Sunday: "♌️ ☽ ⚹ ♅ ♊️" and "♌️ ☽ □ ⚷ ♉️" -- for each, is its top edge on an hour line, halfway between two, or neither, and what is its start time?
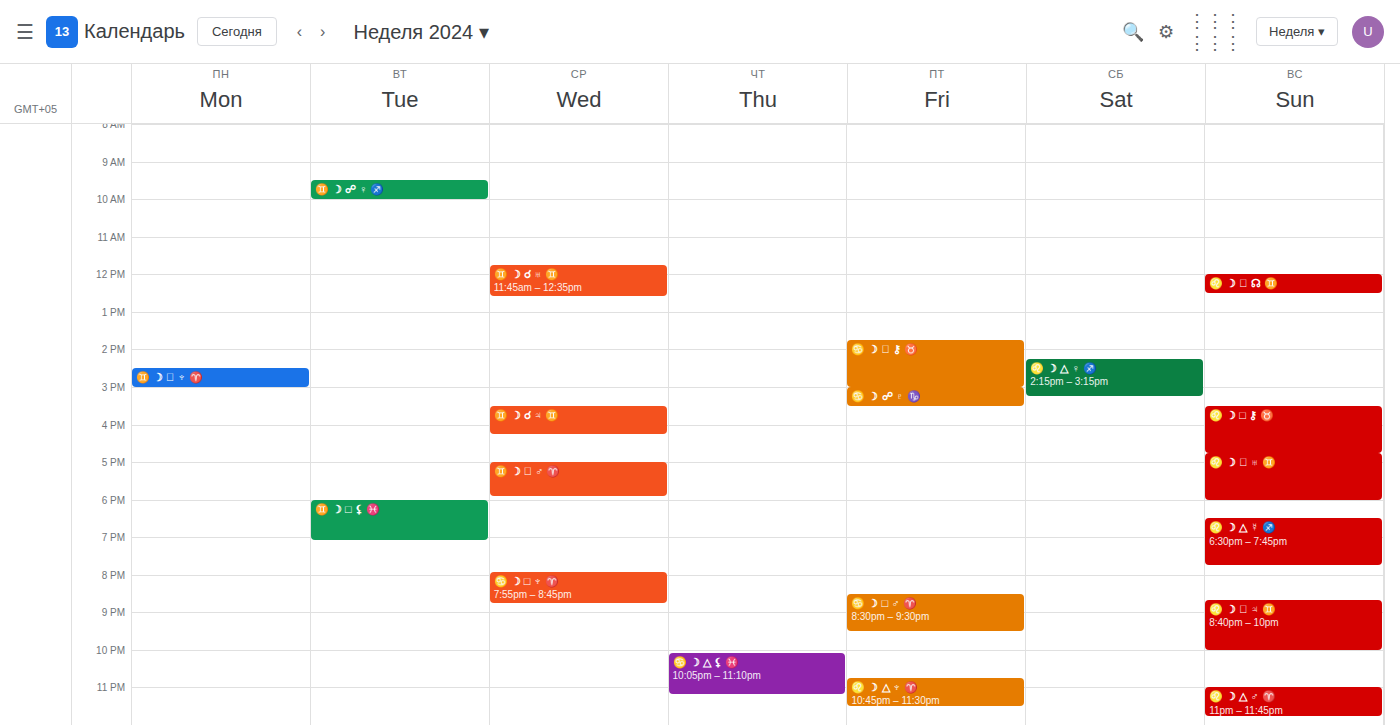
"♌️ ☽ ⚹ ♅ ♊️": 4:45 PM, neither: three quarters of the way from the 4 PM line to the 5 PM line. "♌️ ☽ □ ⚷ ♉️": 3:30 PM, halfway between the 3 PM and 4 PM lines.